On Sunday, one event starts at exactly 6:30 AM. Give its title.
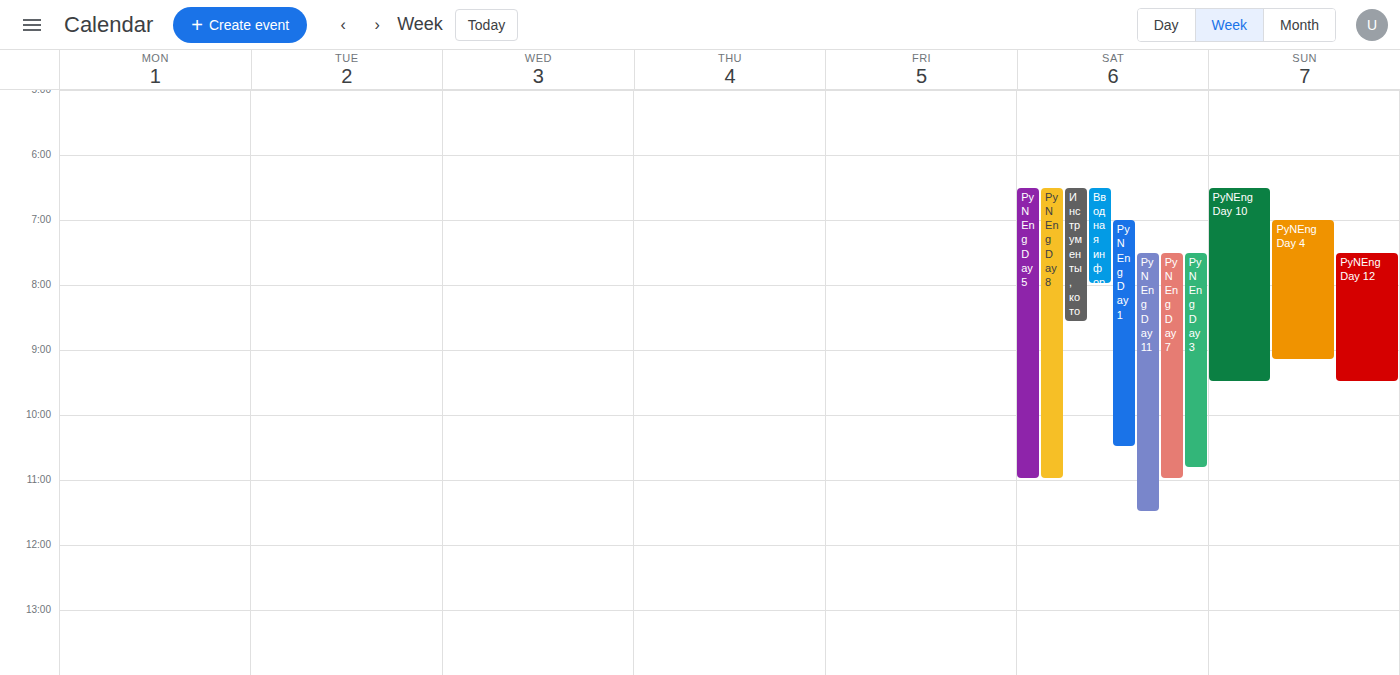
"PyNEng Day 10"